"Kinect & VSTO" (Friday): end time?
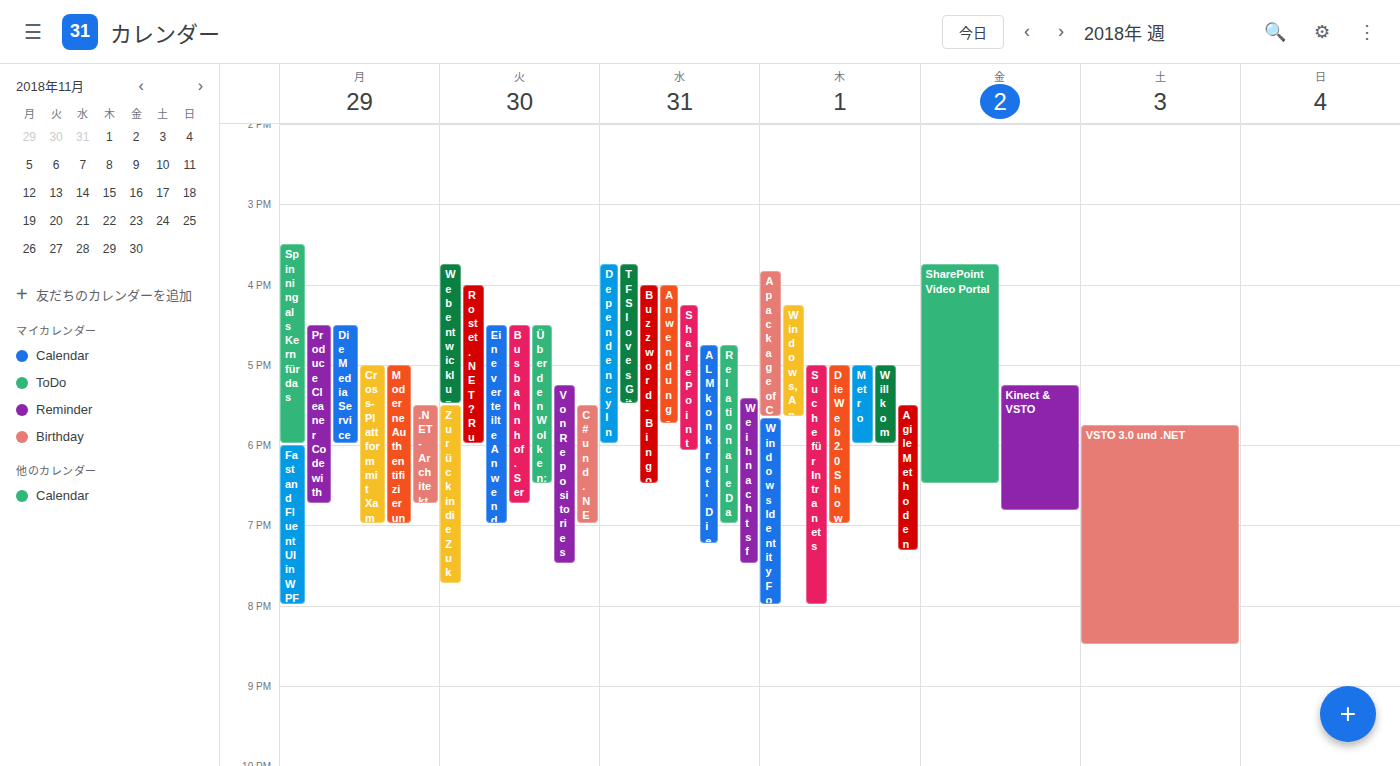
6:50 PM